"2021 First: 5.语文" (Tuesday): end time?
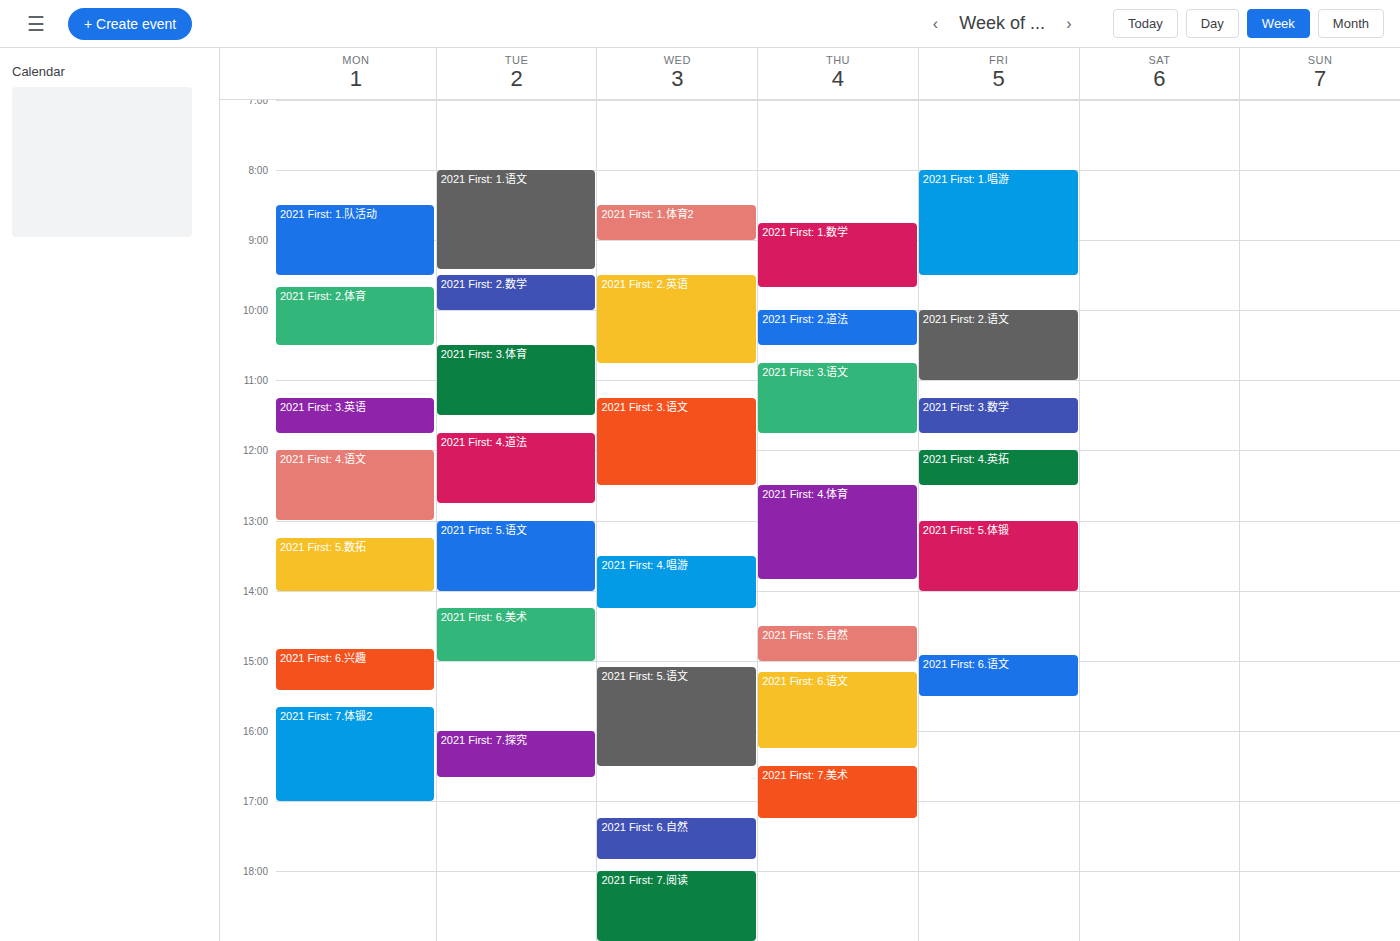
2:00 PM